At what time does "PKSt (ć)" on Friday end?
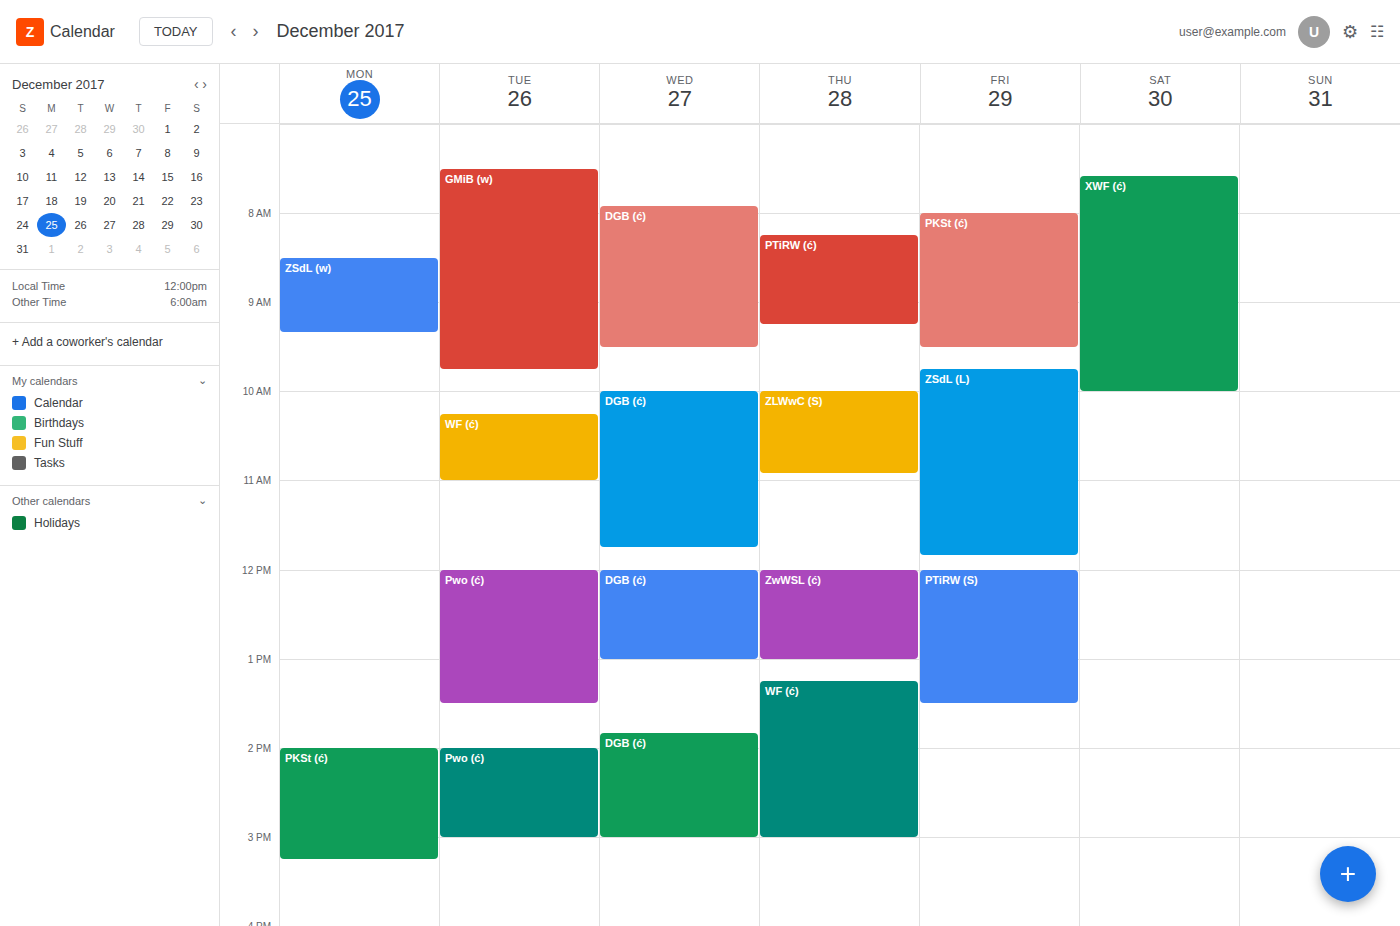
9:30 AM